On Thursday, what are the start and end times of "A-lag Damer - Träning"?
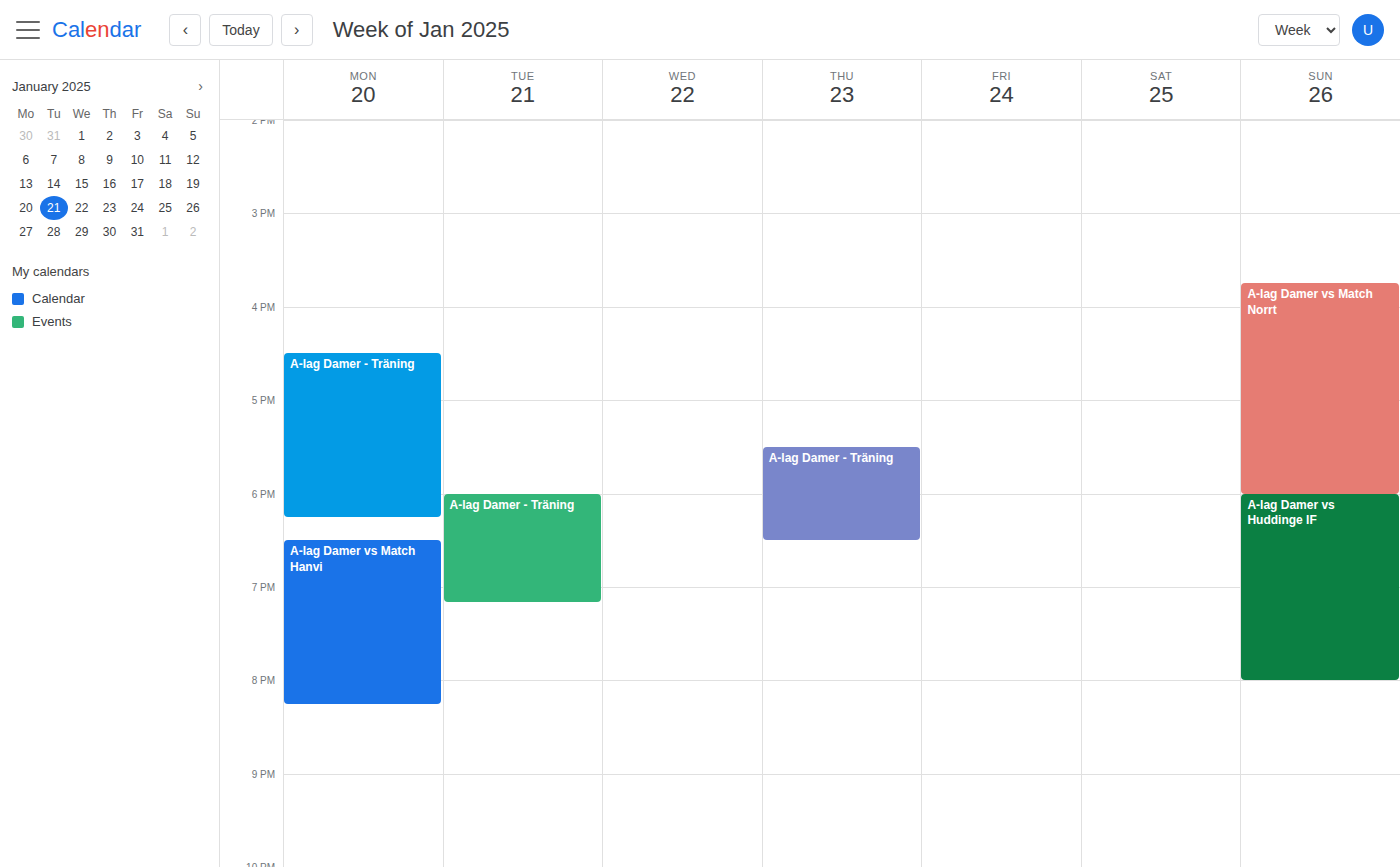
5:30 PM to 6:30 PM